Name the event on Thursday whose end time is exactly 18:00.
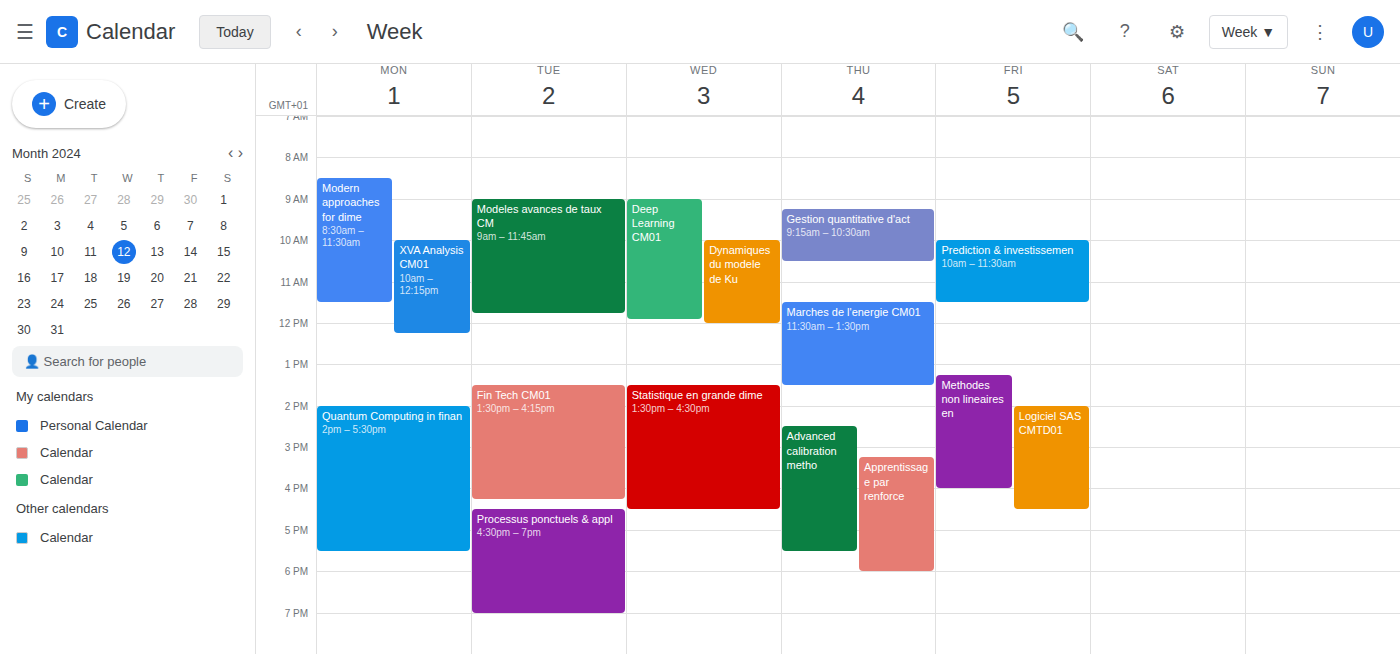
"Apprentissage par renforce"